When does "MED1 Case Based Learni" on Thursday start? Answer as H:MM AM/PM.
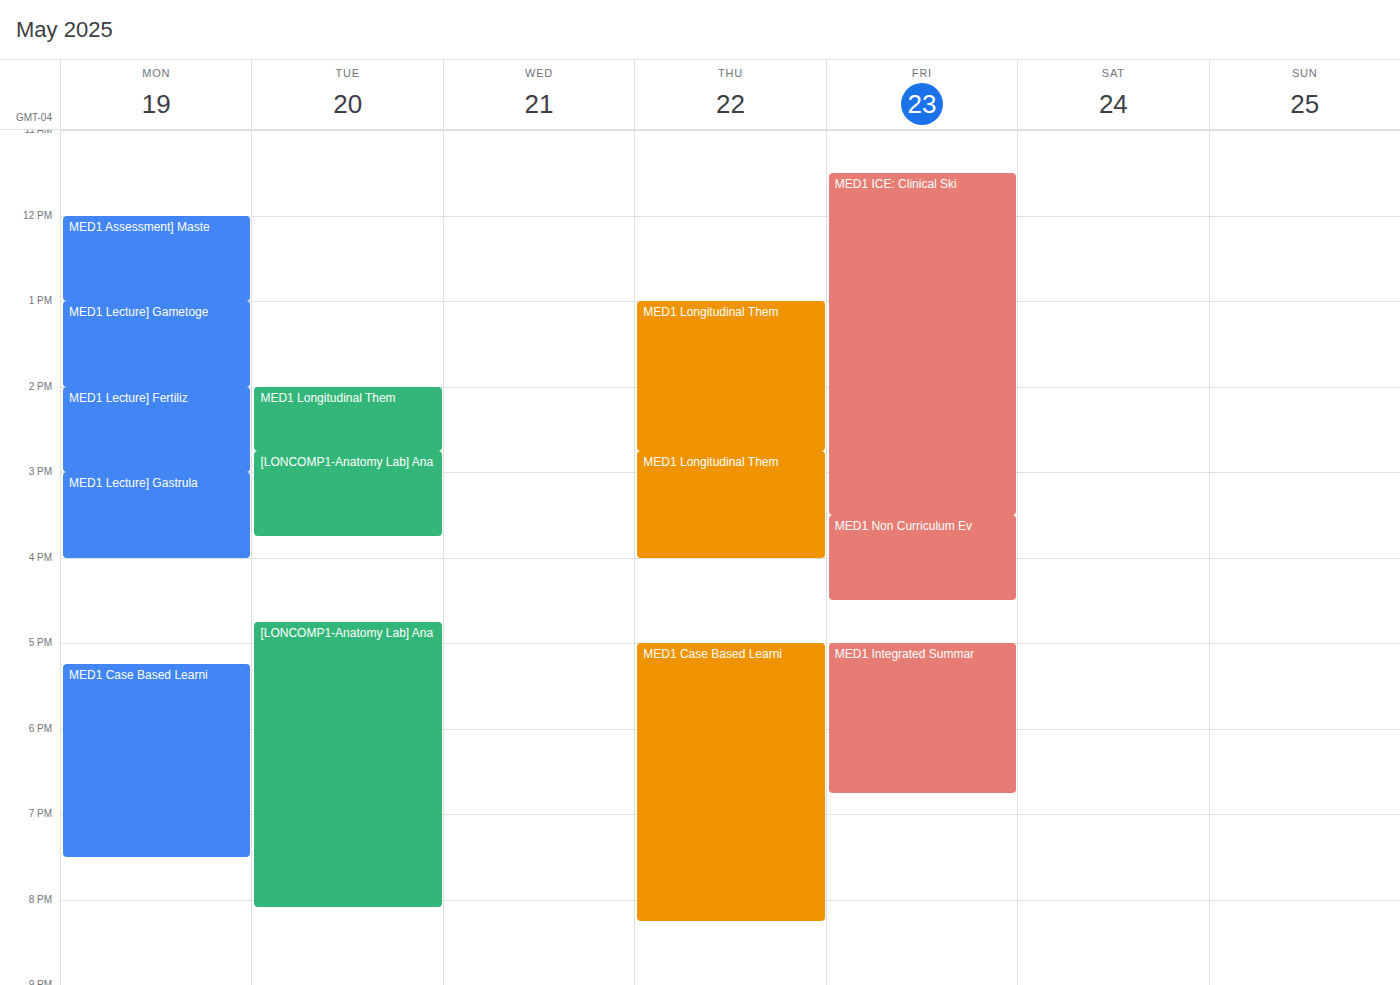
5:00 PM